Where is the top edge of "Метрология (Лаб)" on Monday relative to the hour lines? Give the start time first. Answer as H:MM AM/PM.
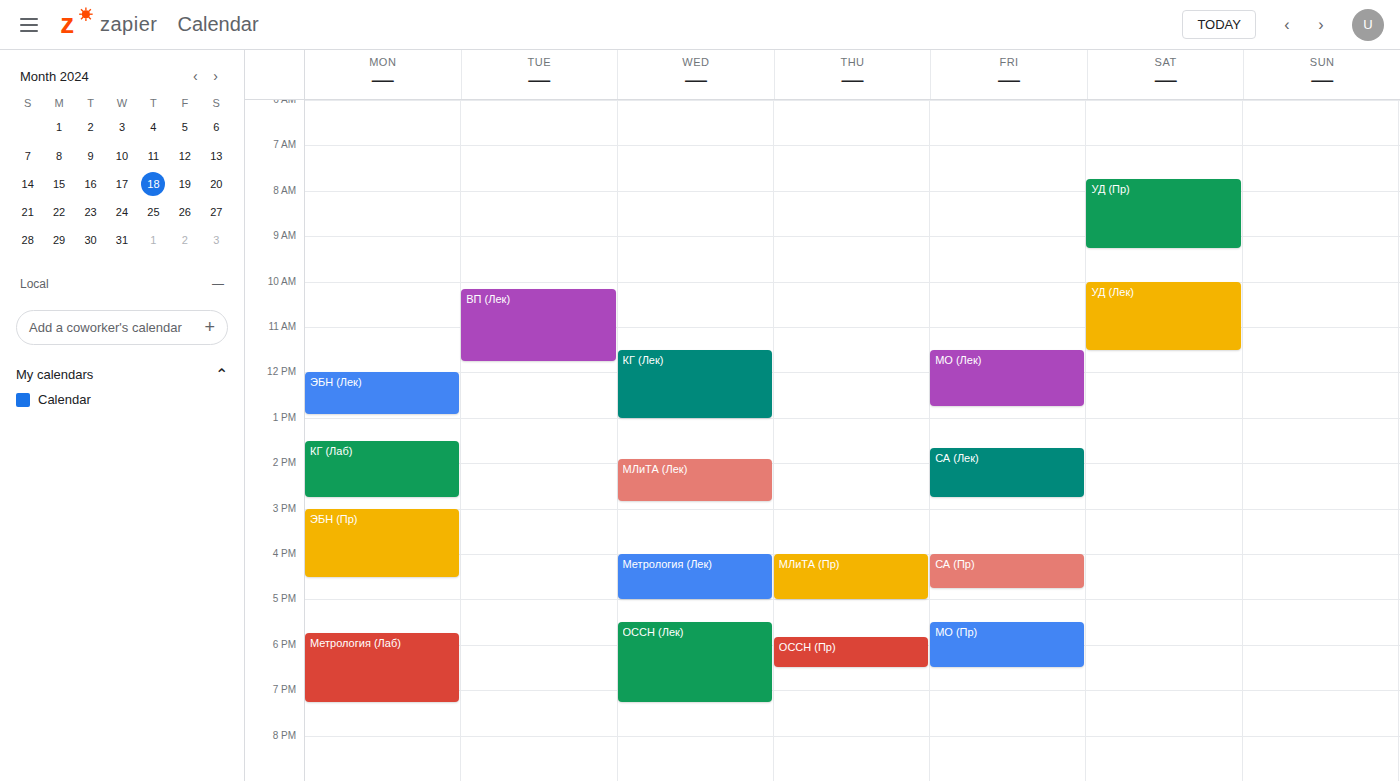
5:45 PM -- neither: three quarters of the way from the 5 PM line to the 6 PM line.